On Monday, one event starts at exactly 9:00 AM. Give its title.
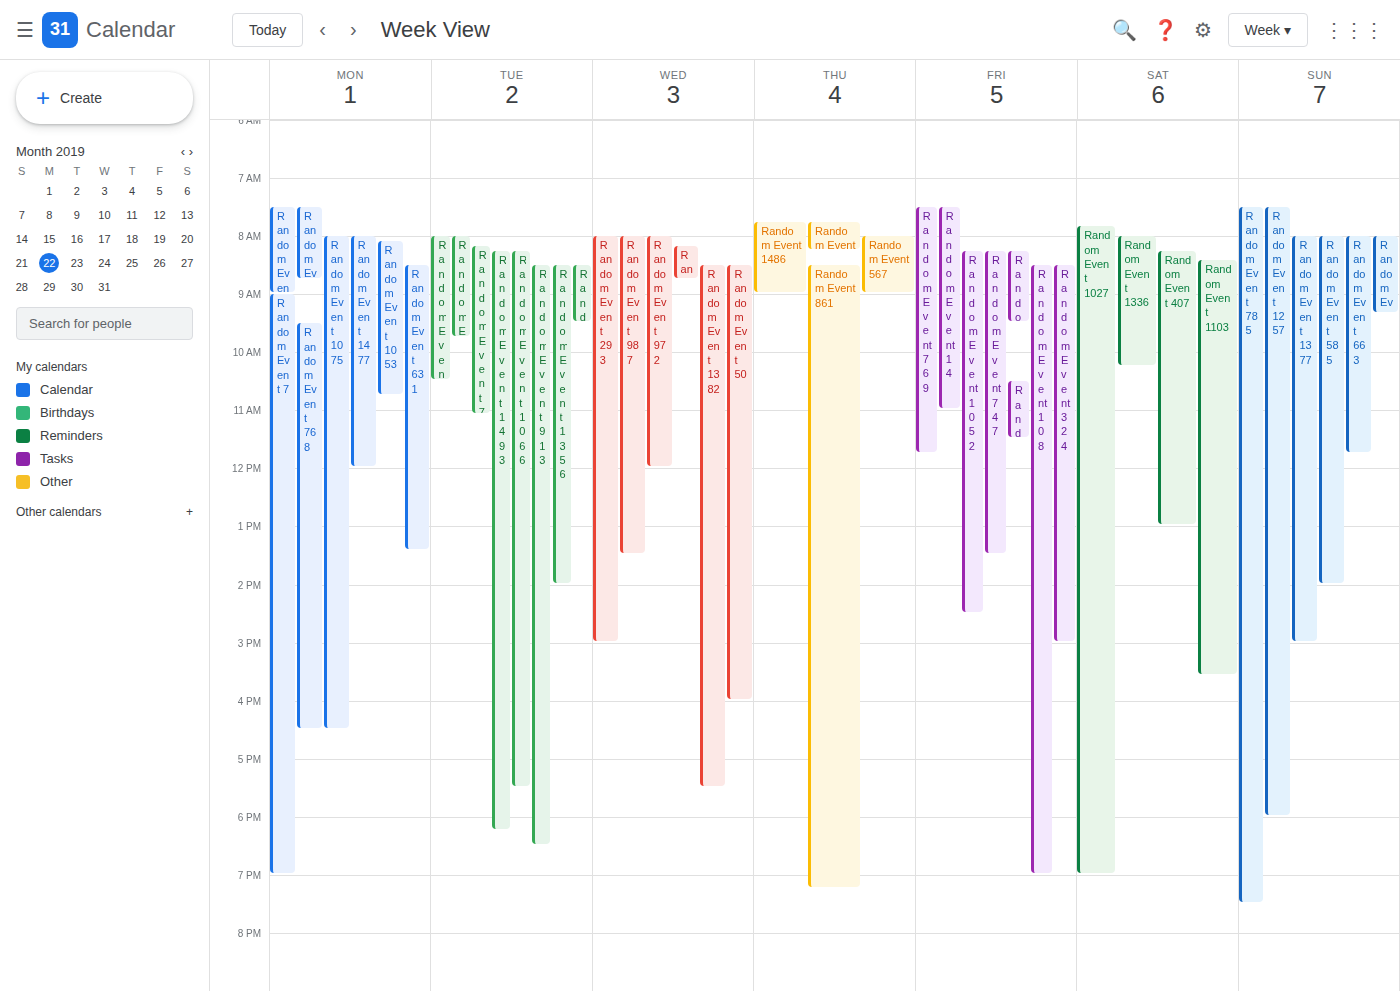
"Random Event 7"